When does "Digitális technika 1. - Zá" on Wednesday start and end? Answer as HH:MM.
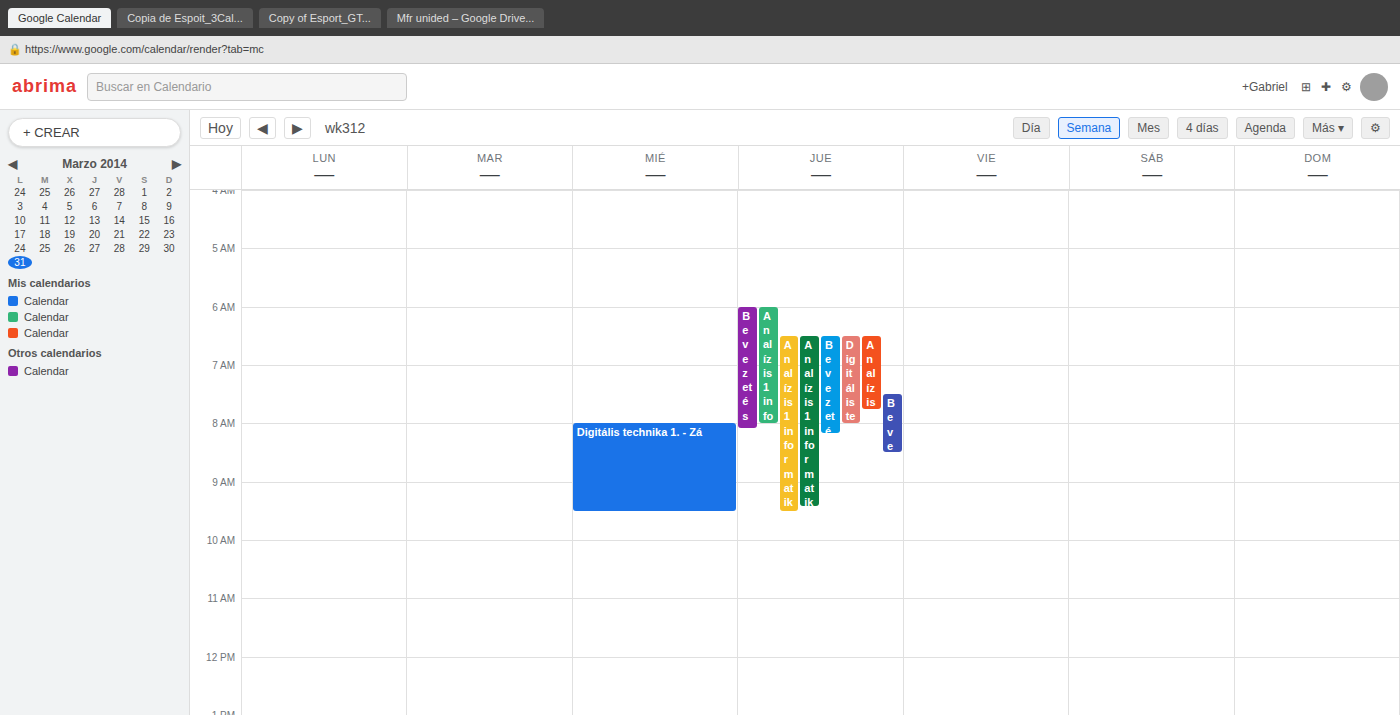
08:00 to 09:30